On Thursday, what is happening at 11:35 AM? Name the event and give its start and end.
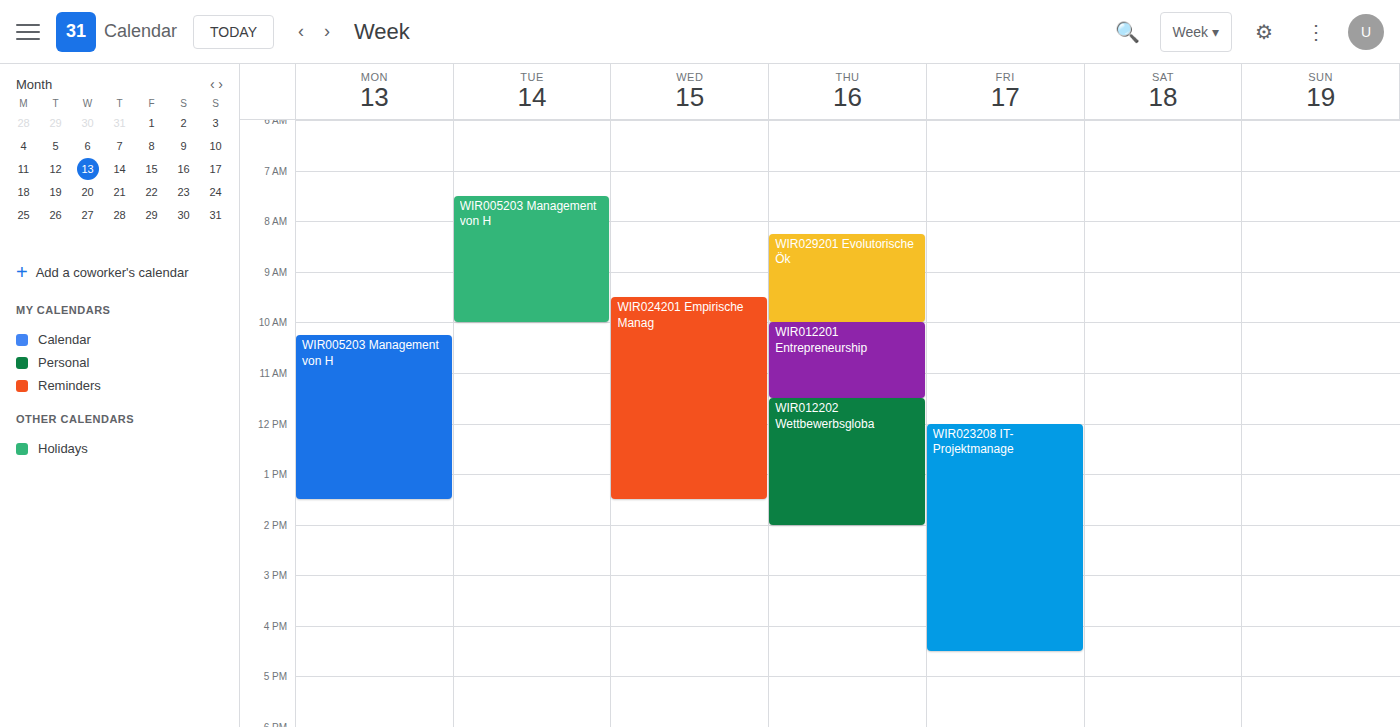
"WIR012202 Wettbewerbsgloba", 11:30 AM to 2:00 PM